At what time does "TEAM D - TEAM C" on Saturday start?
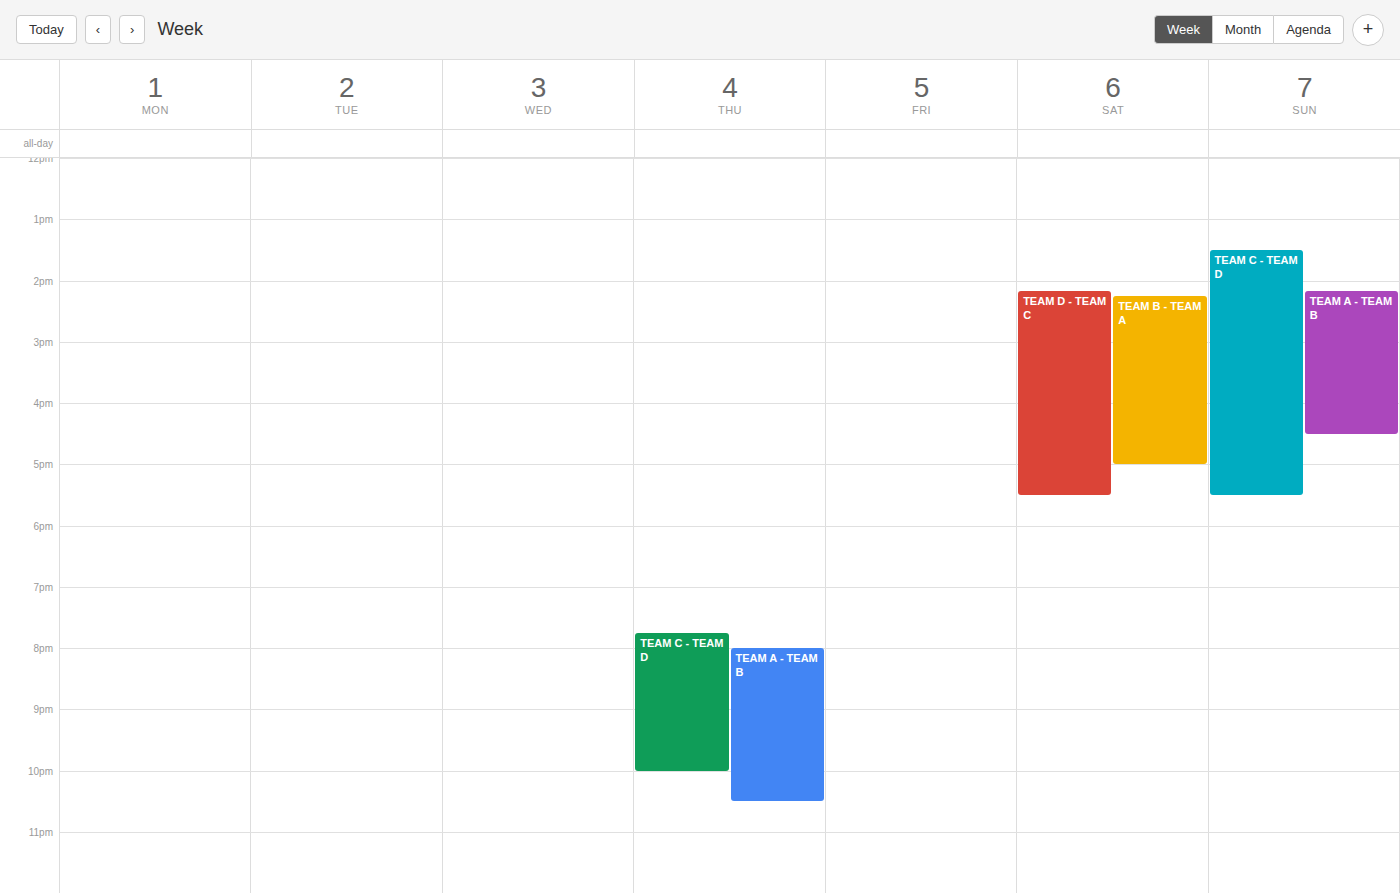
2:10 PM